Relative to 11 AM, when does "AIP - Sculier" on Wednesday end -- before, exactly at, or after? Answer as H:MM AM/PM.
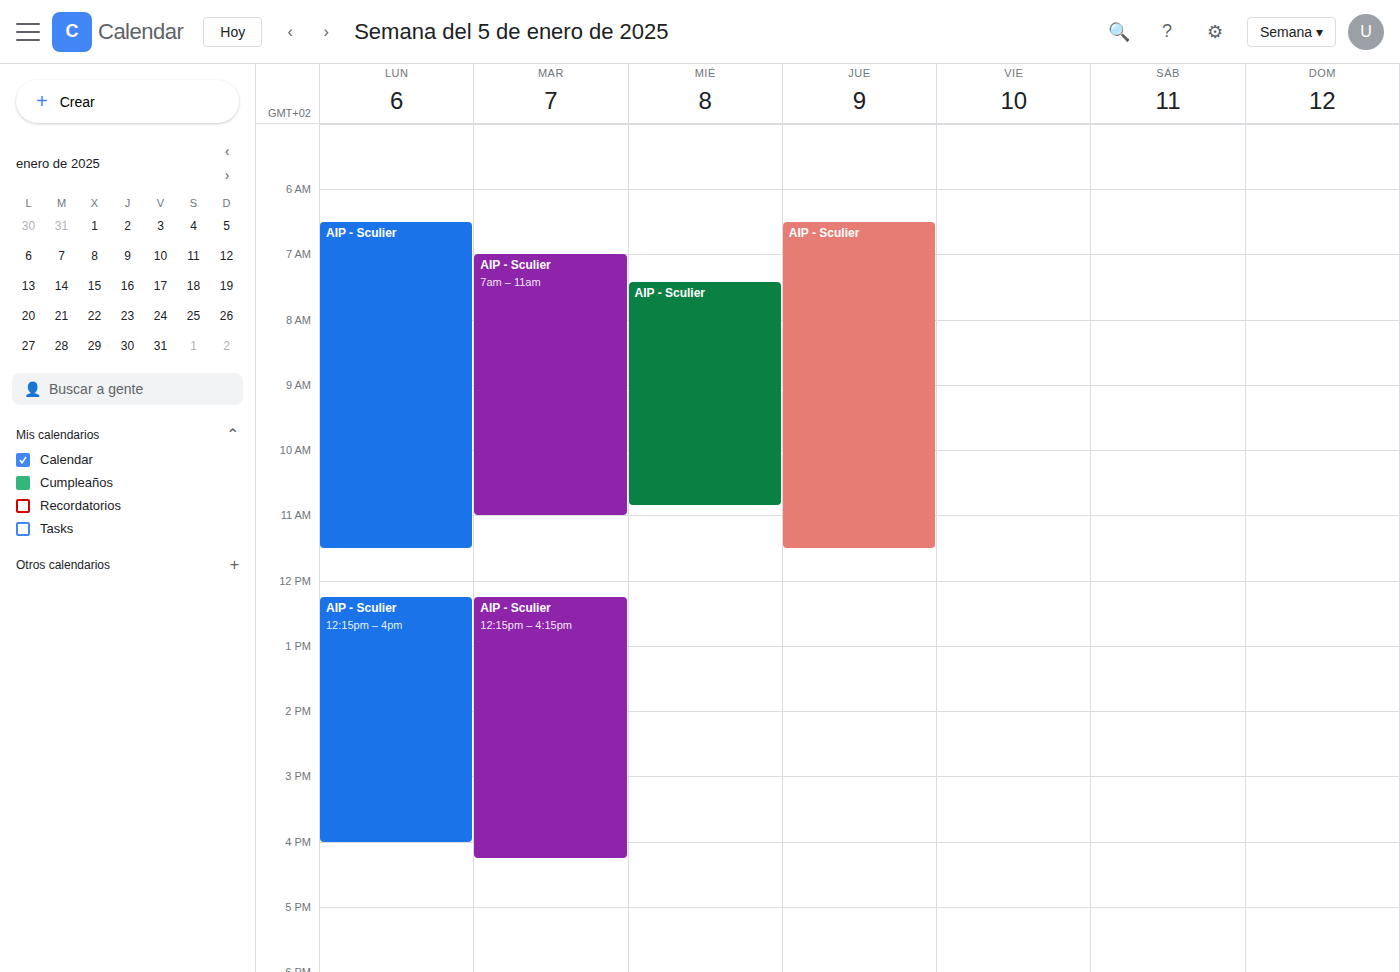
10:50 AM -- before 11 AM, 10 minutes above the 11 AM line.